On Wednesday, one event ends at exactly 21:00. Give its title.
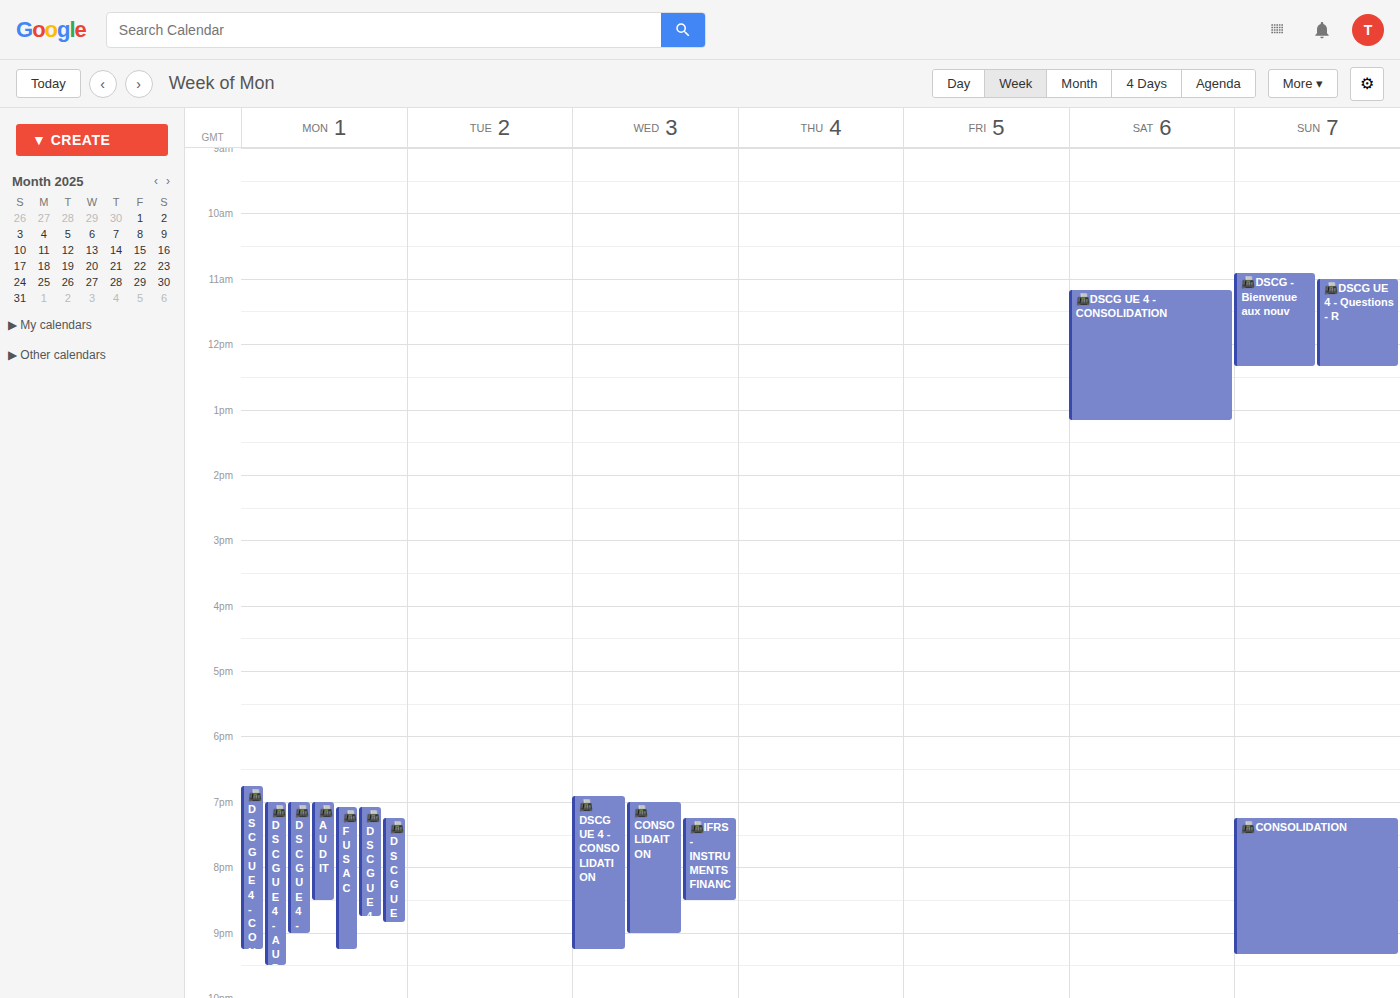
"📠CONSOLIDAITON"